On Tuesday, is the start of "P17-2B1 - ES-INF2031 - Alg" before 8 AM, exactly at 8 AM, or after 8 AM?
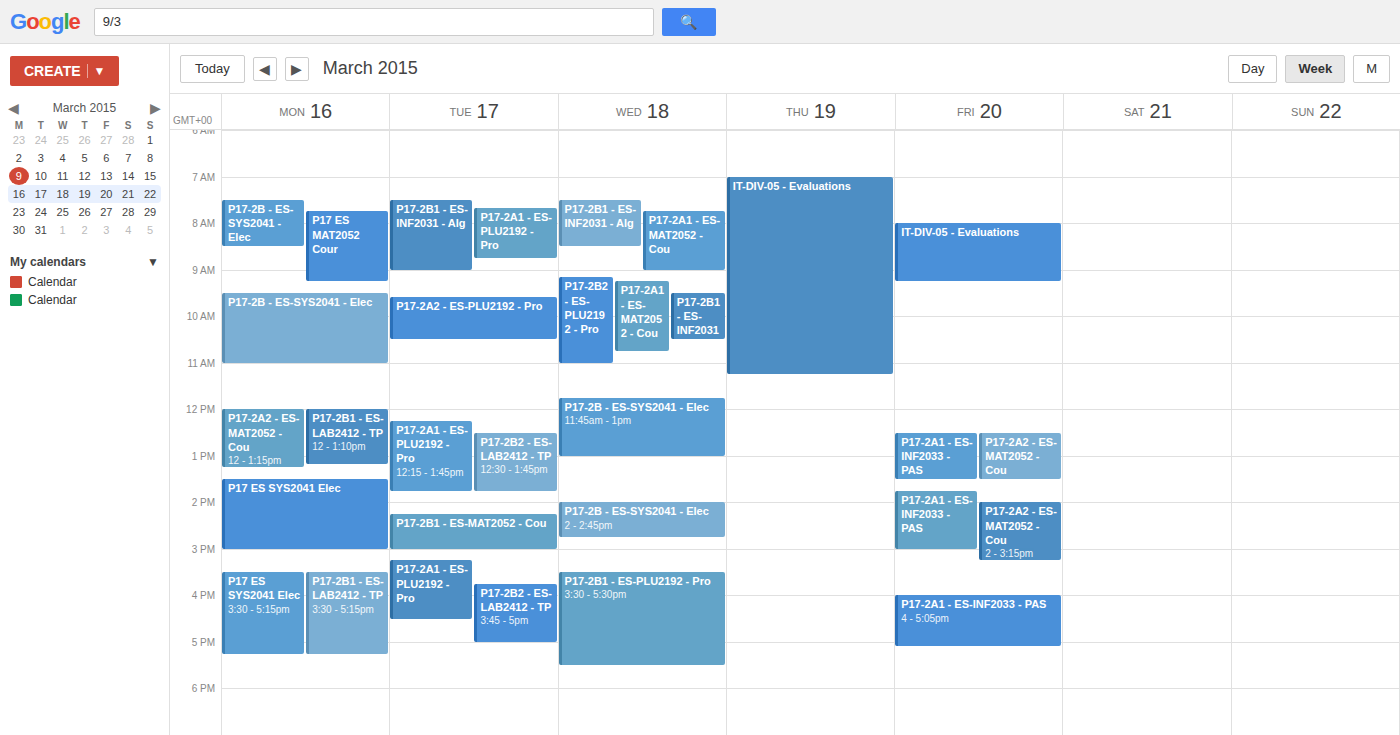
7:30 AM -- before 8 AM, 30 minutes above the 8 AM line.